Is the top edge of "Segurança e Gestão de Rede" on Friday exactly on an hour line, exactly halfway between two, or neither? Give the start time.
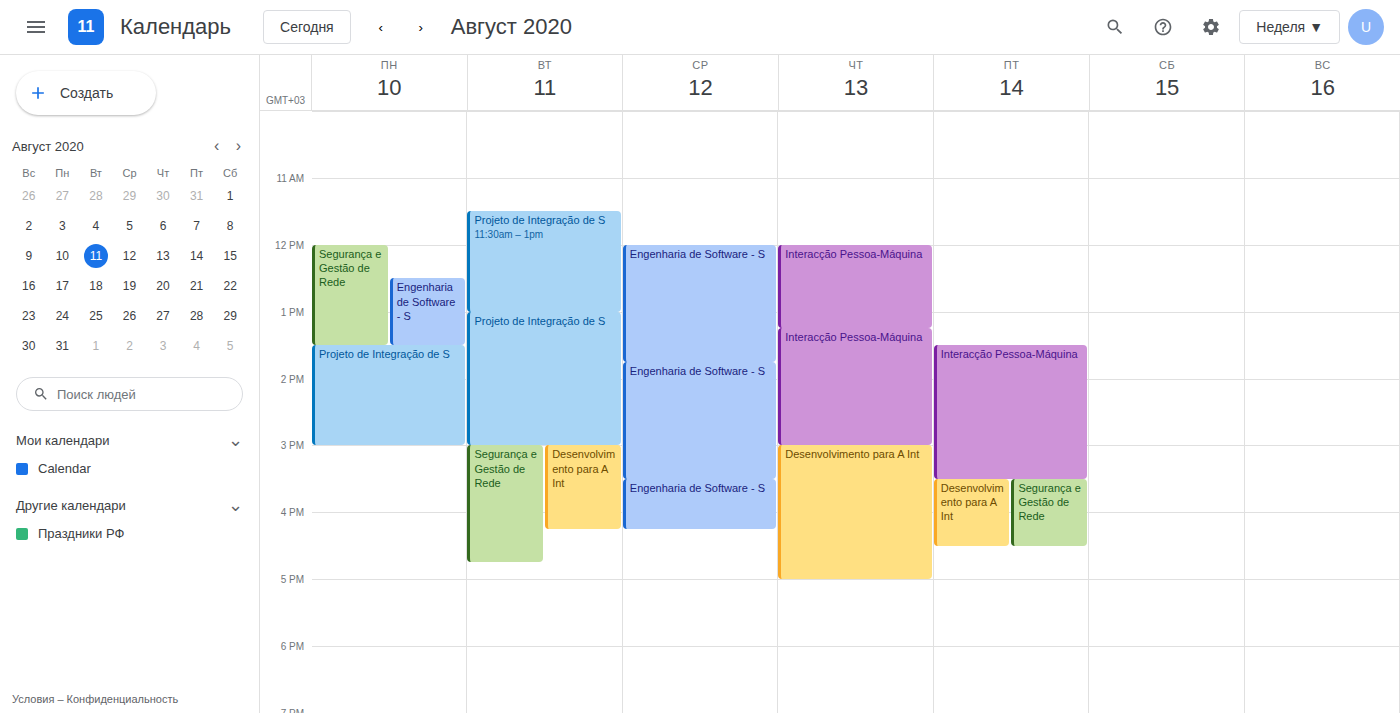
3:30 PM -- halfway between the 3 PM and 4 PM lines.